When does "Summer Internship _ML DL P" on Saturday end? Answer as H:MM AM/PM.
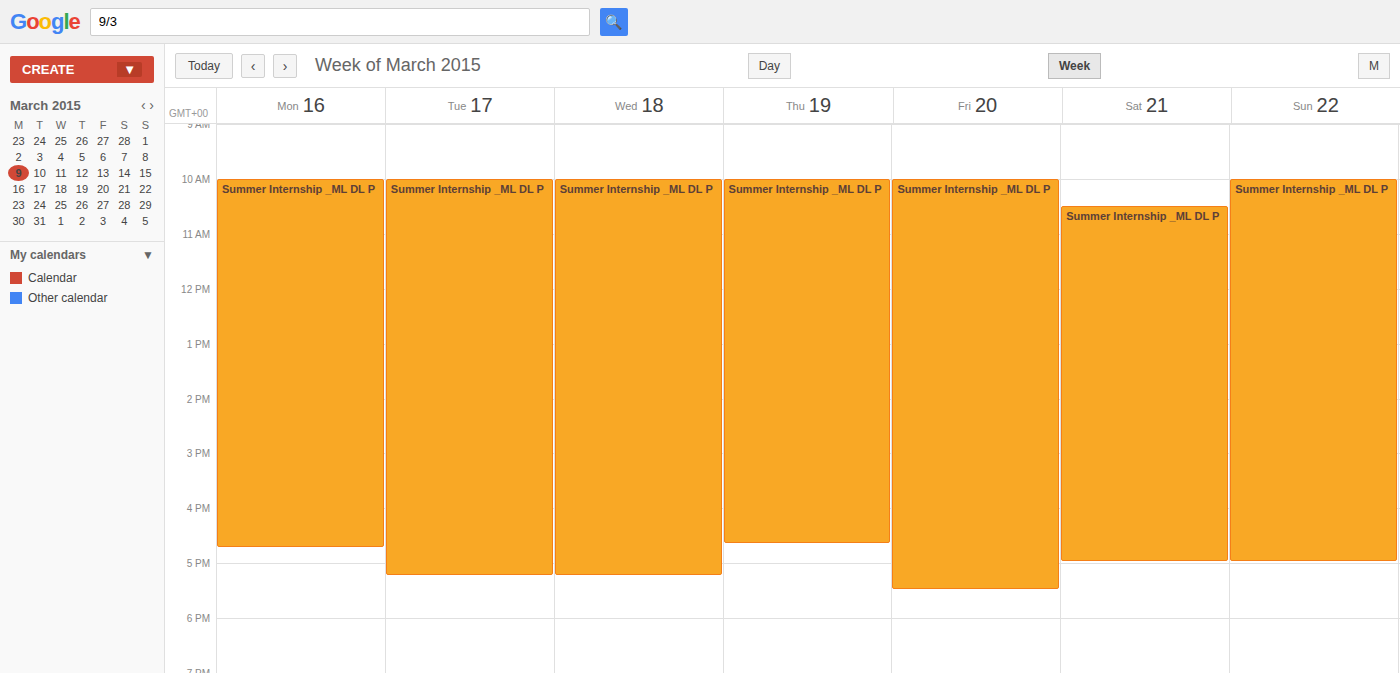
5:00 PM